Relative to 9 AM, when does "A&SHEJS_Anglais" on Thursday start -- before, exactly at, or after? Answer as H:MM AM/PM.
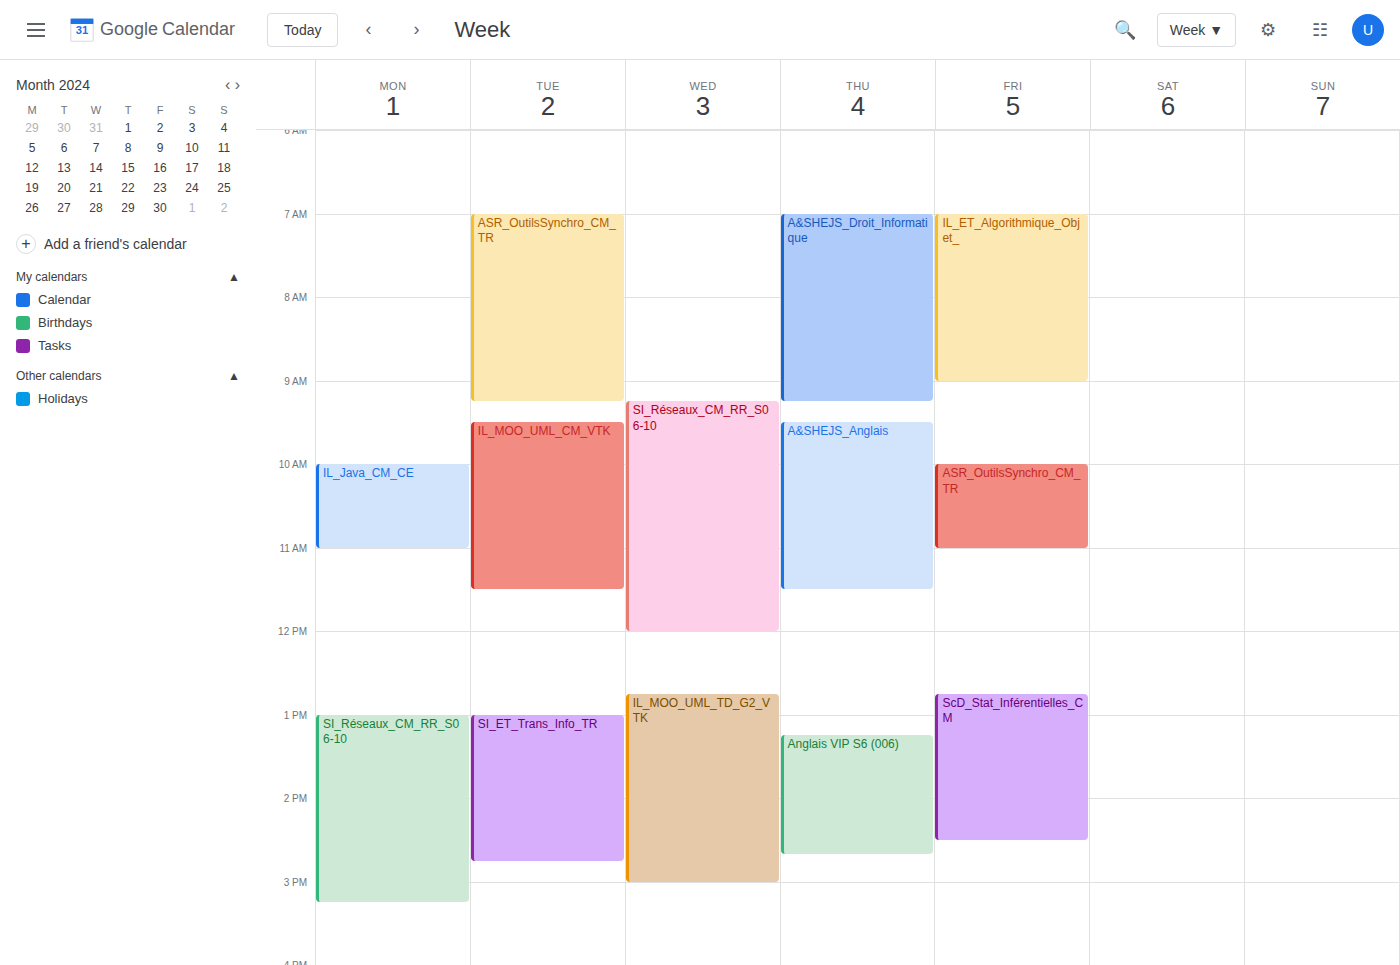
9:30 AM -- after 9 AM, 30 minutes below the 9 AM line.